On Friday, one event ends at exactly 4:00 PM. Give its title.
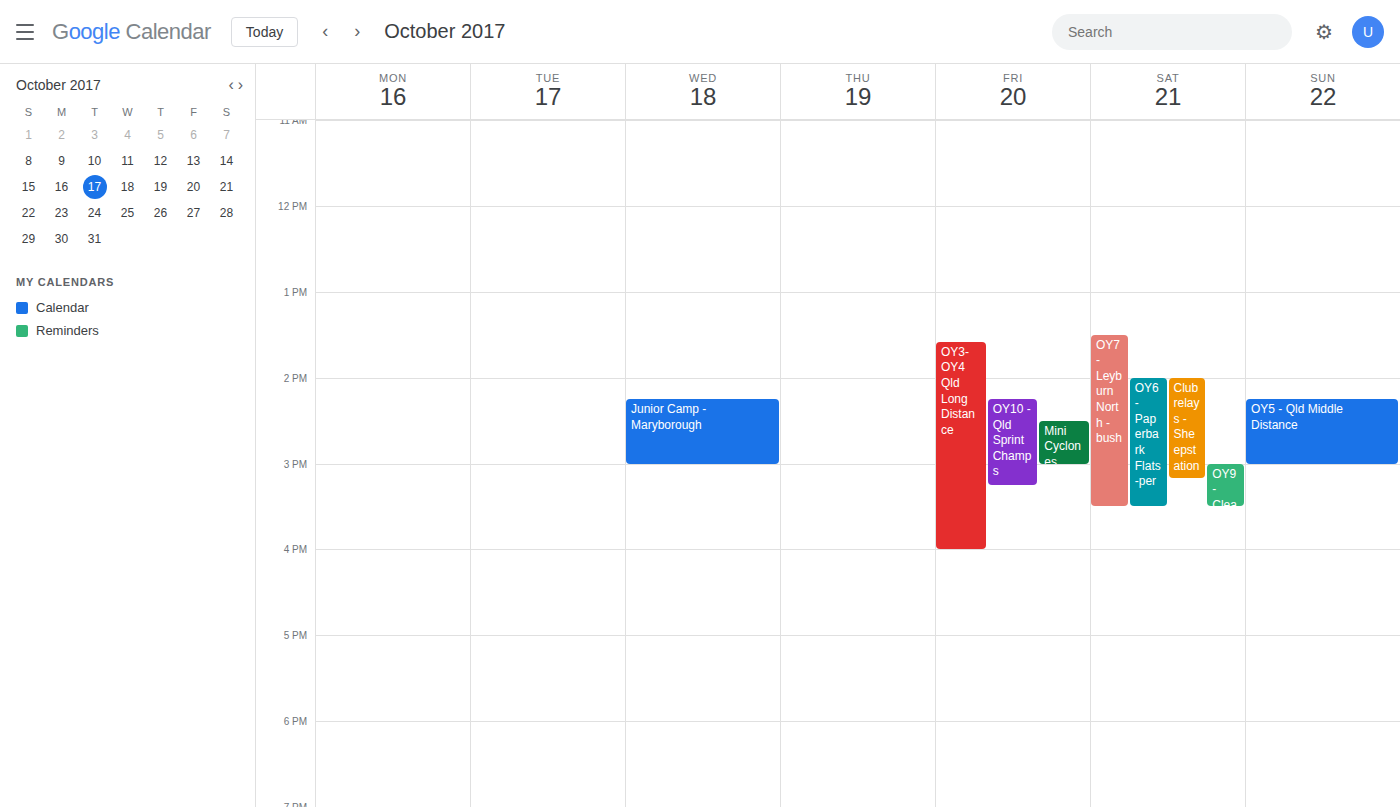
"OY3-OY4 Qld Long Distance"